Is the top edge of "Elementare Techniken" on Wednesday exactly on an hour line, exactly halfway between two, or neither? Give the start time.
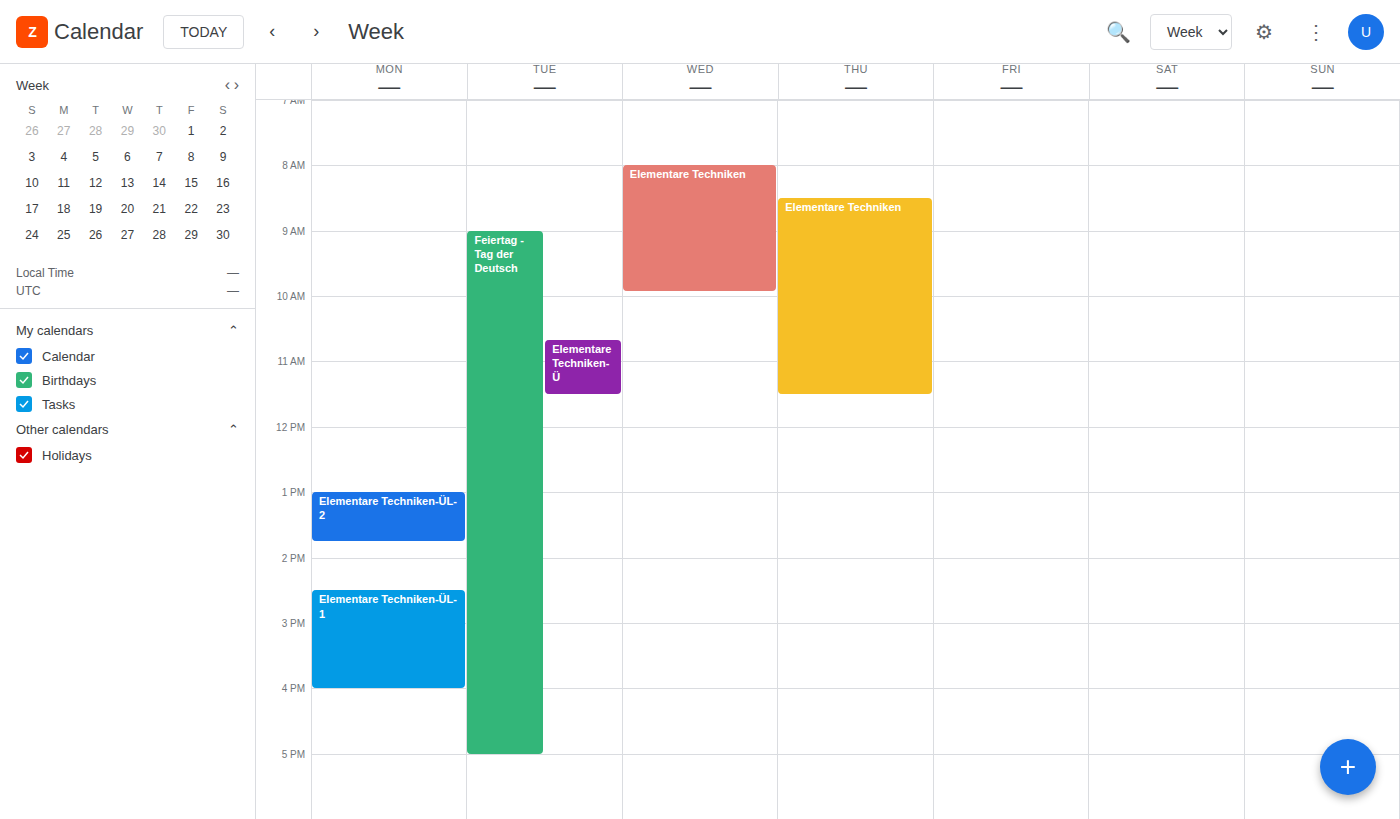
8:00 AM -- exactly on the 8 AM line.